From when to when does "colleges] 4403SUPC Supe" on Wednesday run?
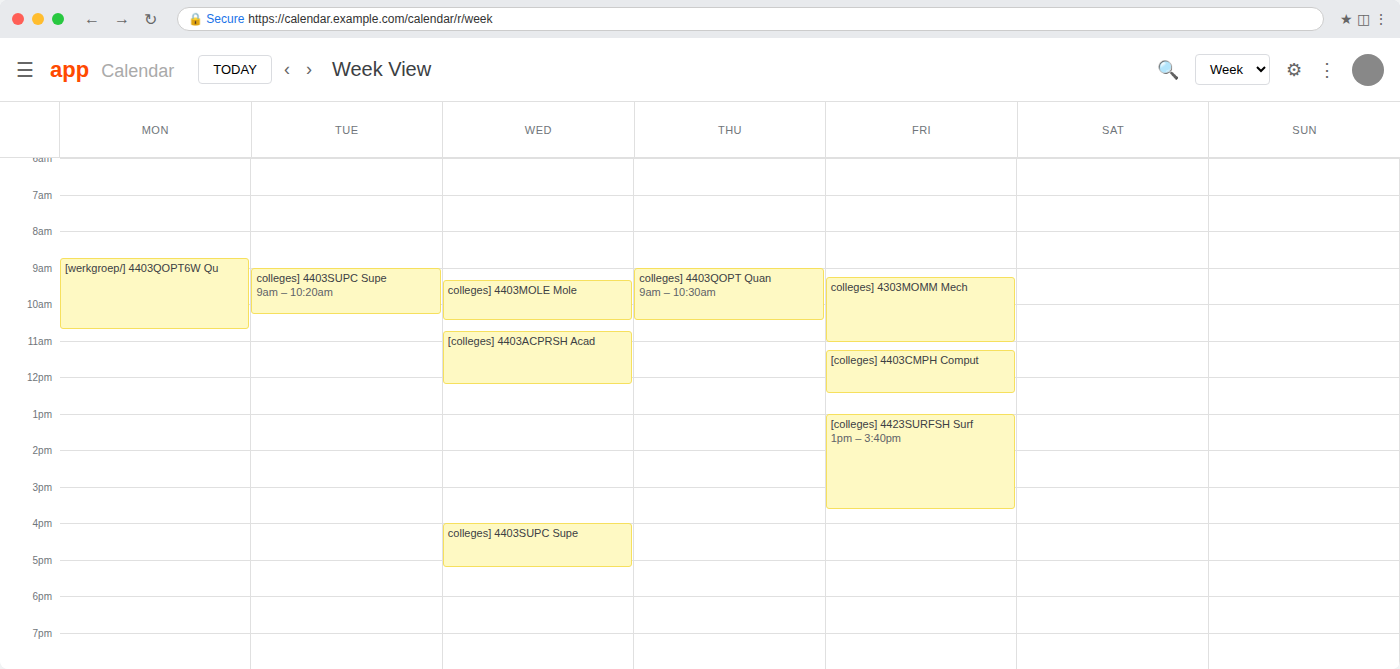
4:00 PM to 5:15 PM